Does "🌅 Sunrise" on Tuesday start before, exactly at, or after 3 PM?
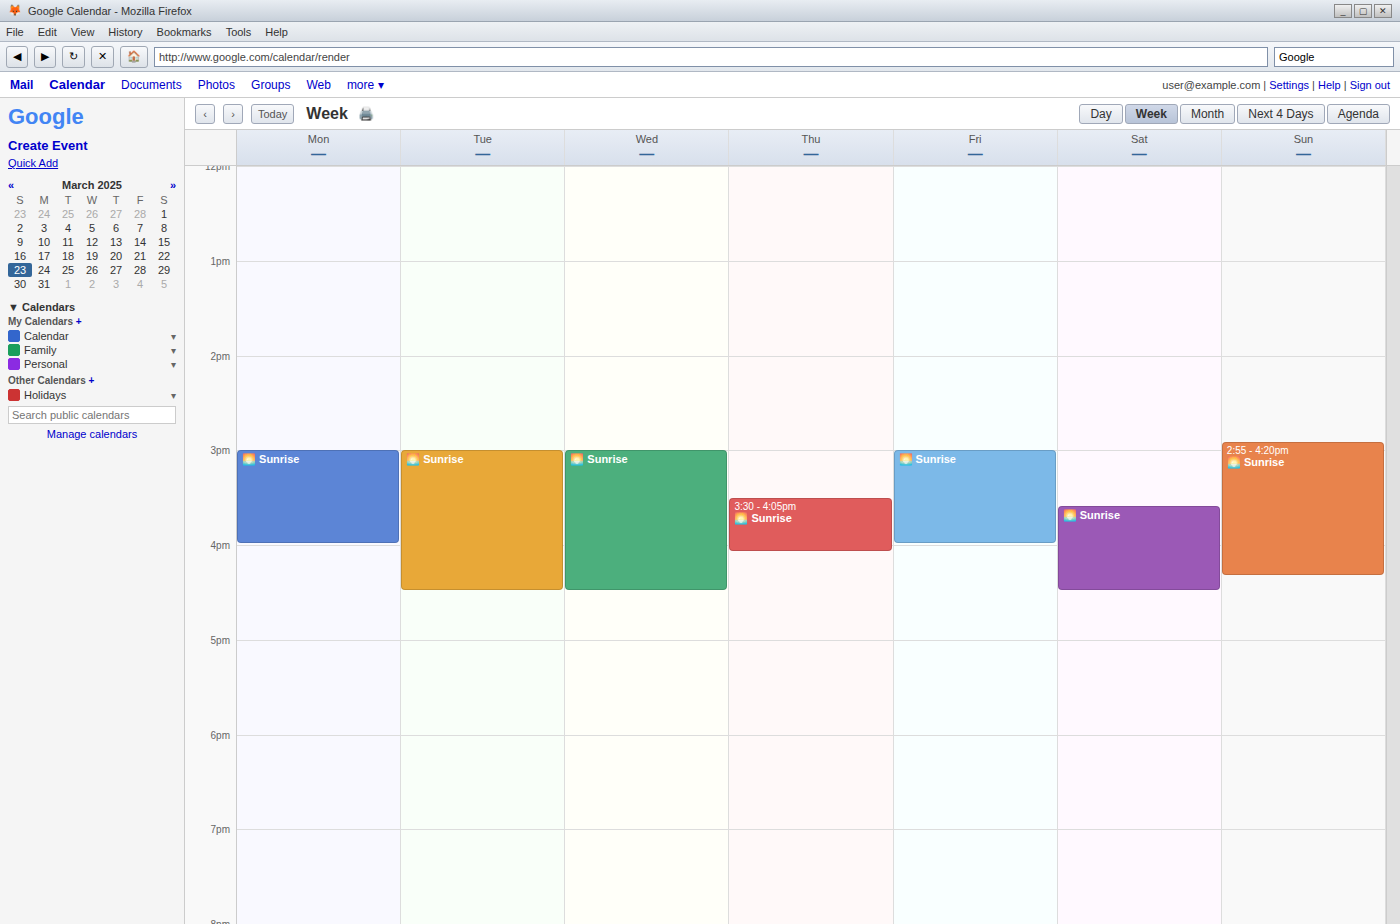
3:00 PM -- exactly at 3 PM, on the 3 PM line.